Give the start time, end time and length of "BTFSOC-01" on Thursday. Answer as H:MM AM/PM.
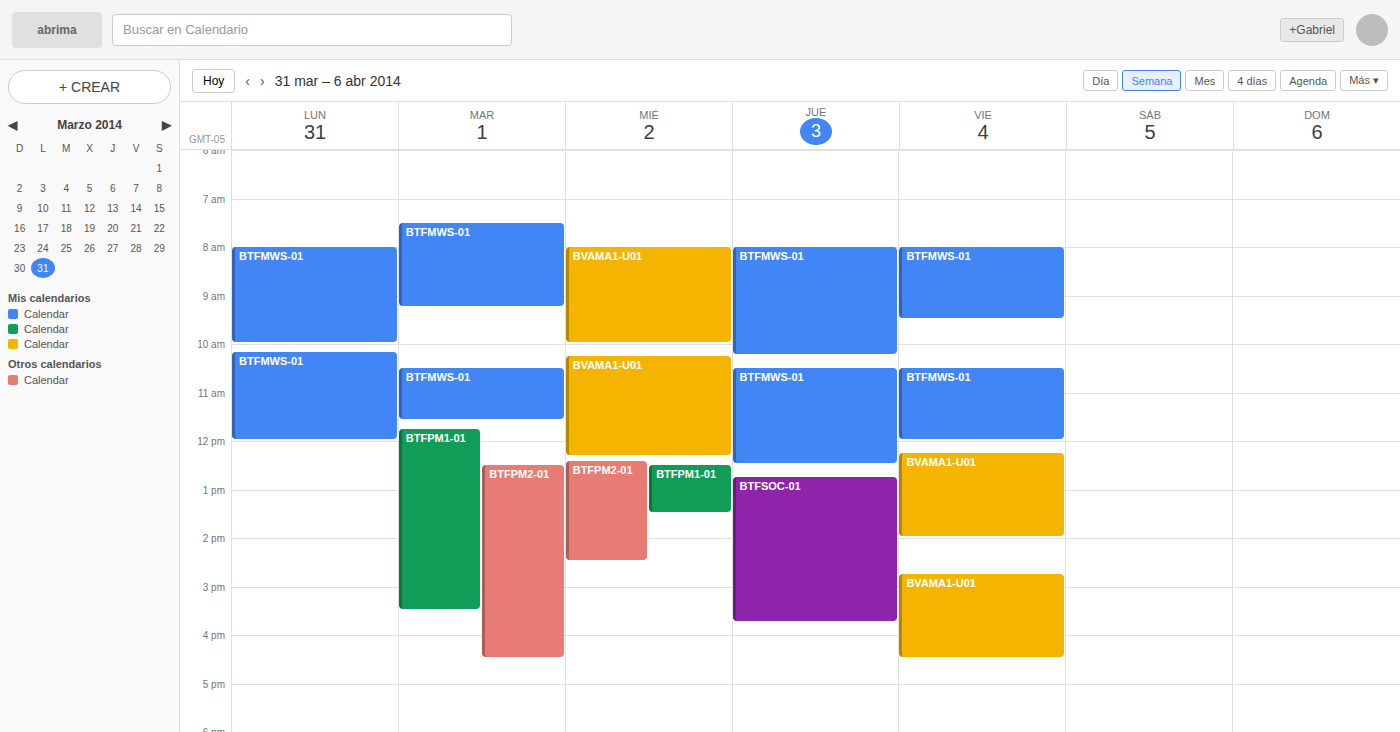
12:45 PM to 3:45 PM, 3 hours